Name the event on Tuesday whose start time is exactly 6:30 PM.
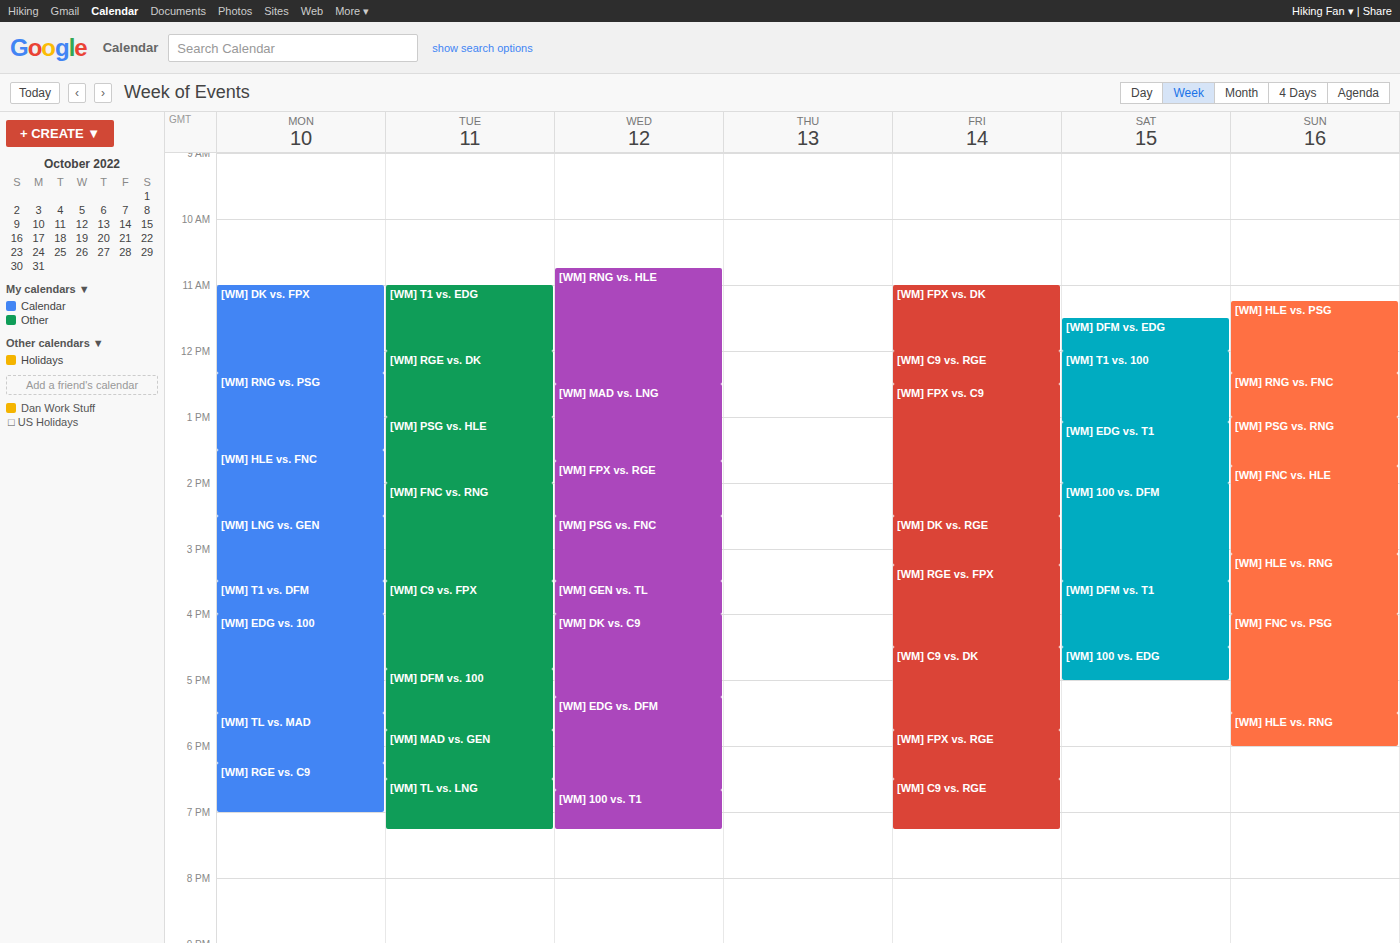
"[WM] TL vs. LNG"